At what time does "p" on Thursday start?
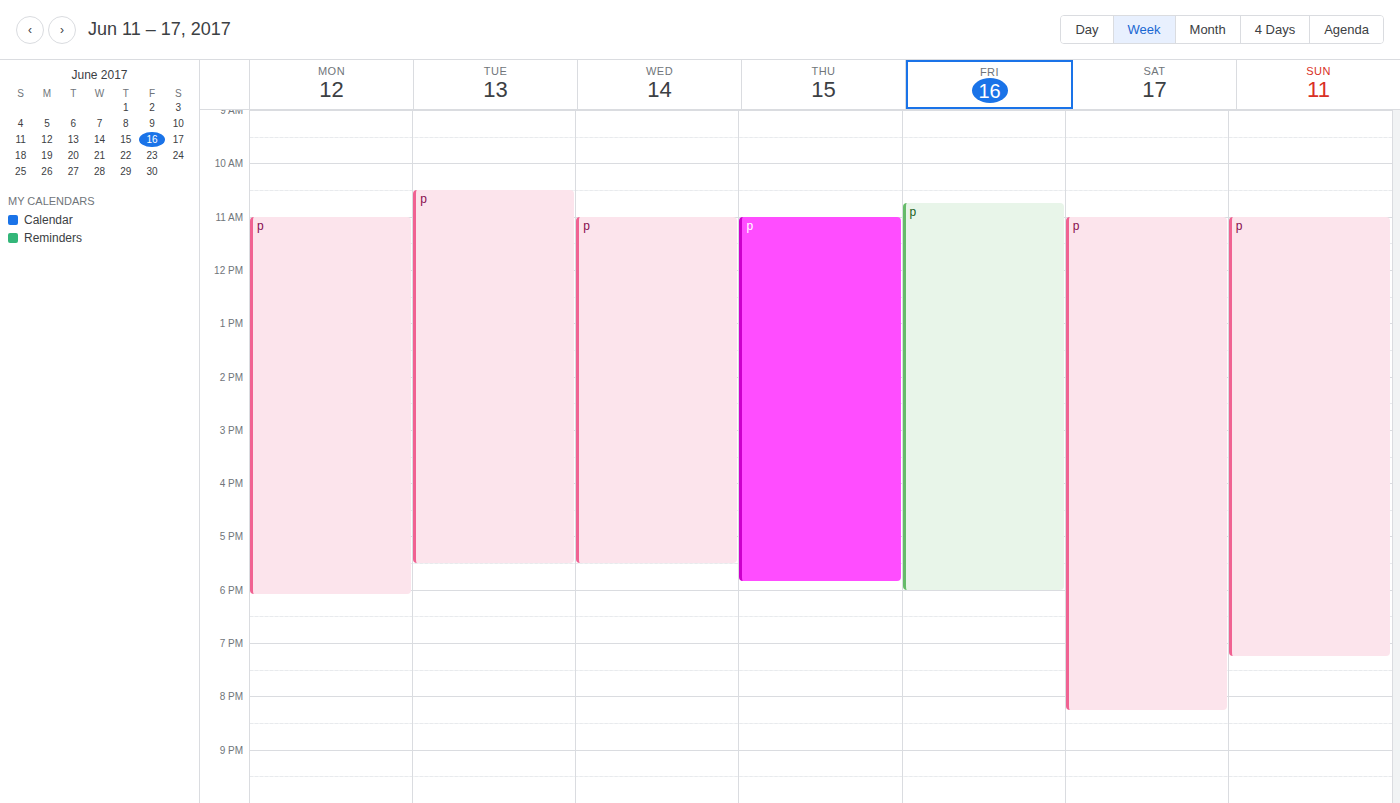
11:00 AM